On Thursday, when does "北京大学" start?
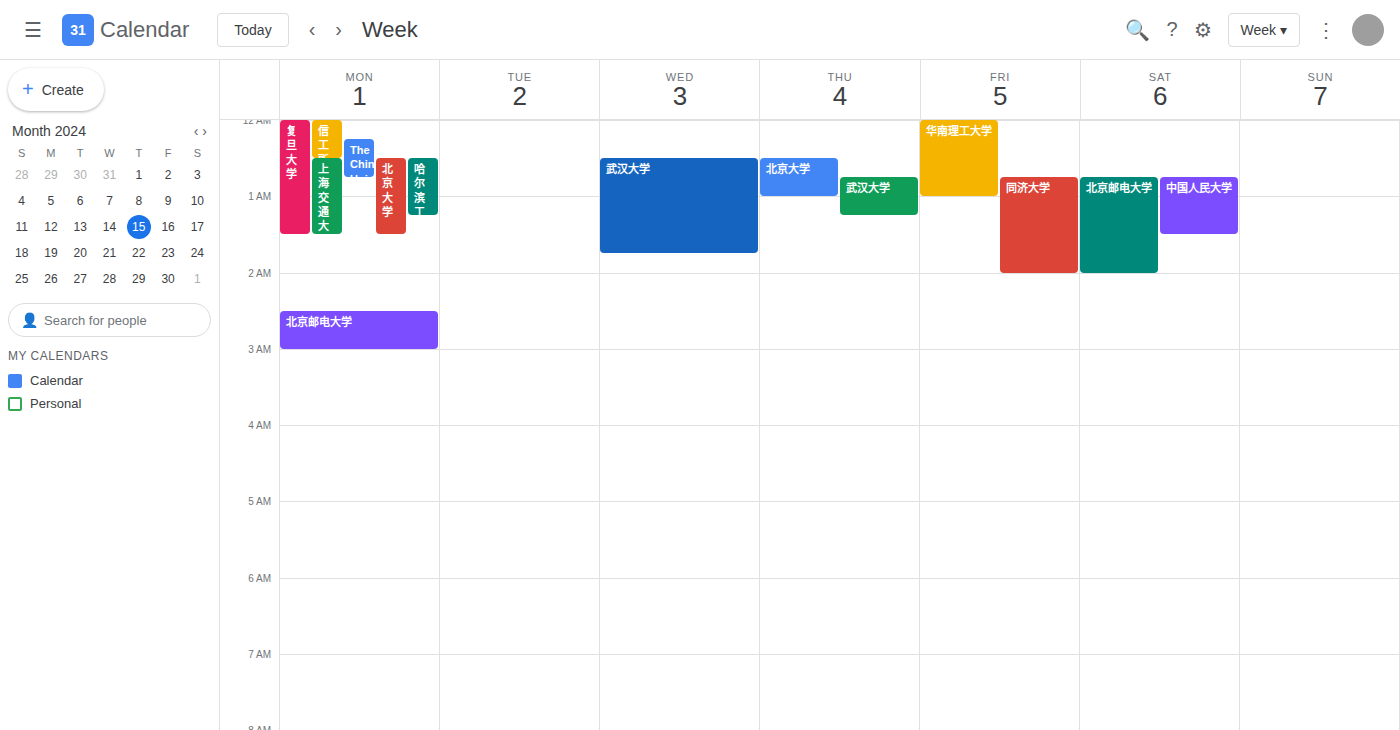
12:30 AM